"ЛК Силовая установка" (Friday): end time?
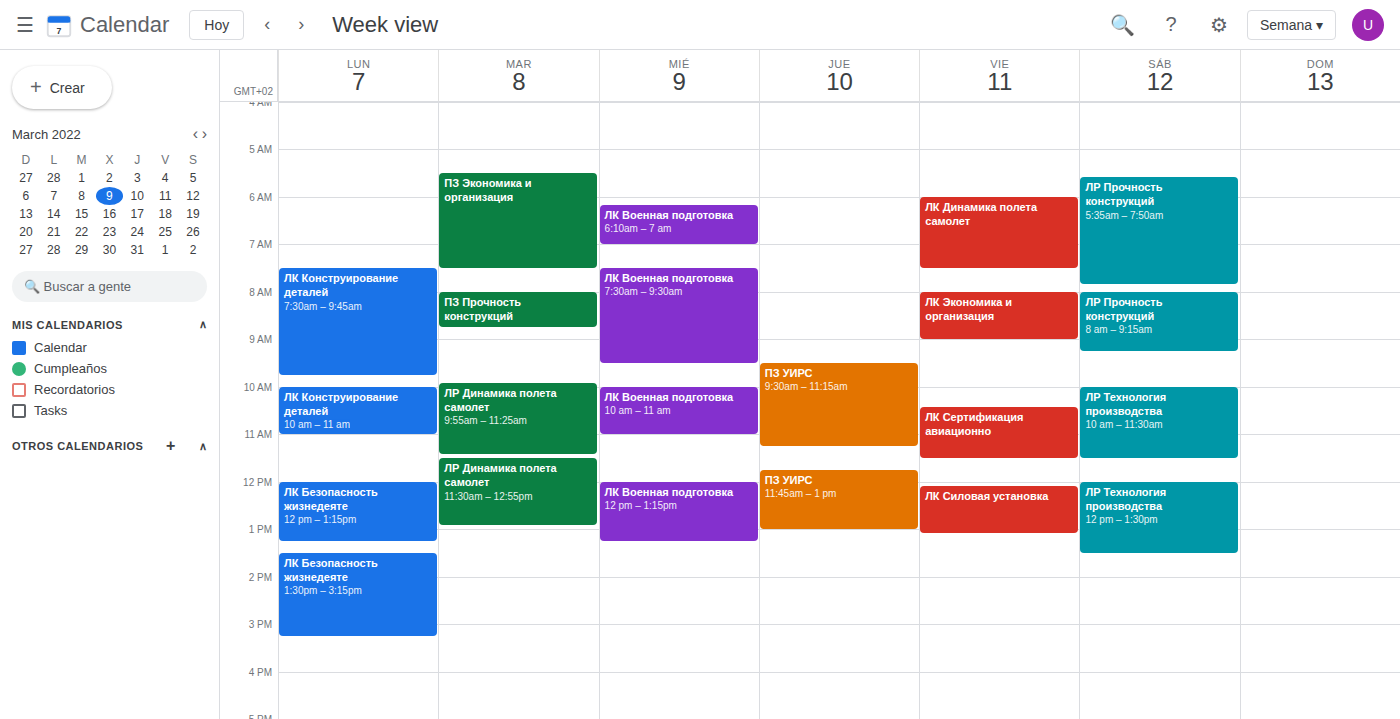
1:05 PM